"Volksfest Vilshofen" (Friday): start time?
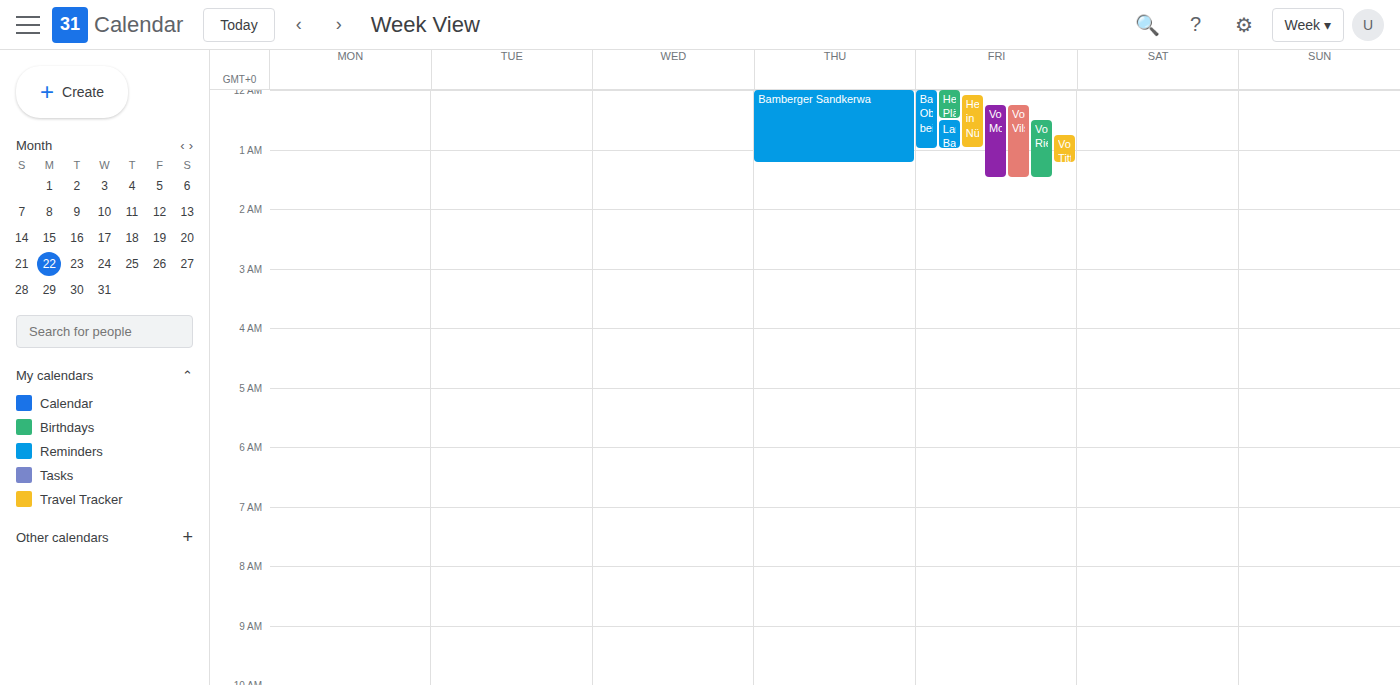
12:15 AM